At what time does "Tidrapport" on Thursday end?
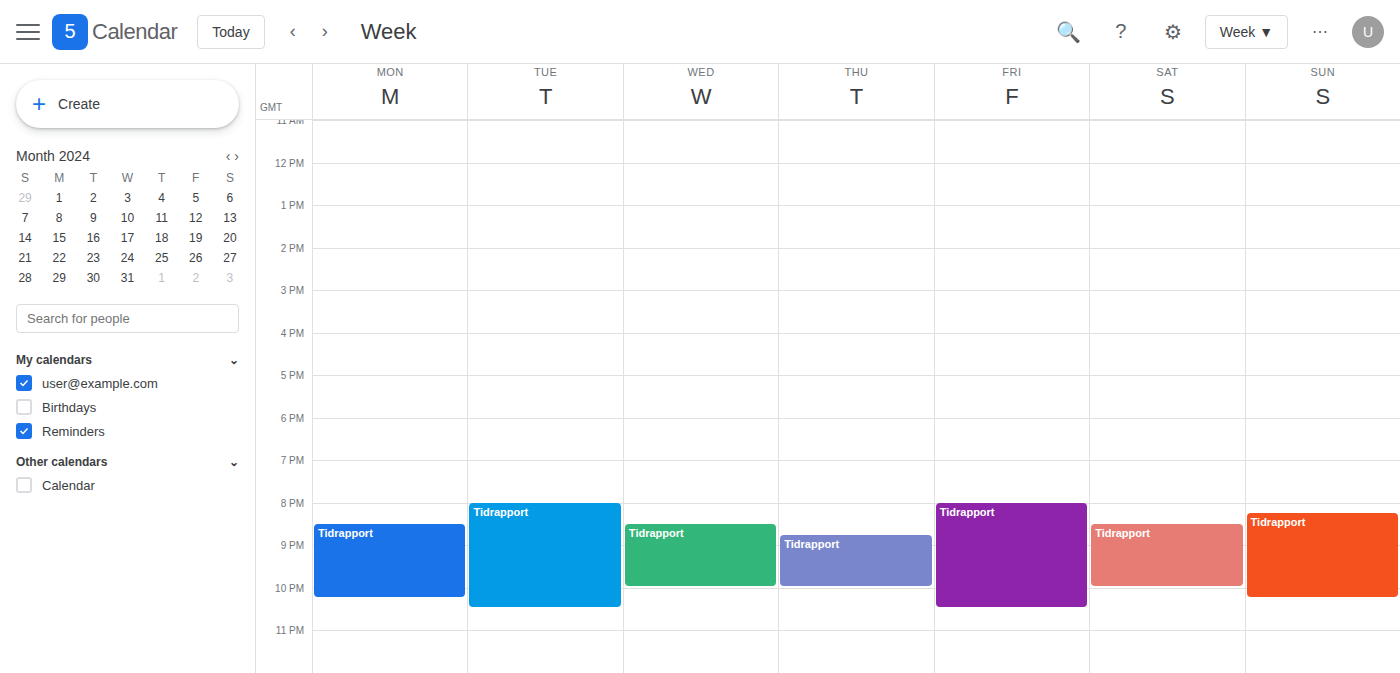
10:00 PM